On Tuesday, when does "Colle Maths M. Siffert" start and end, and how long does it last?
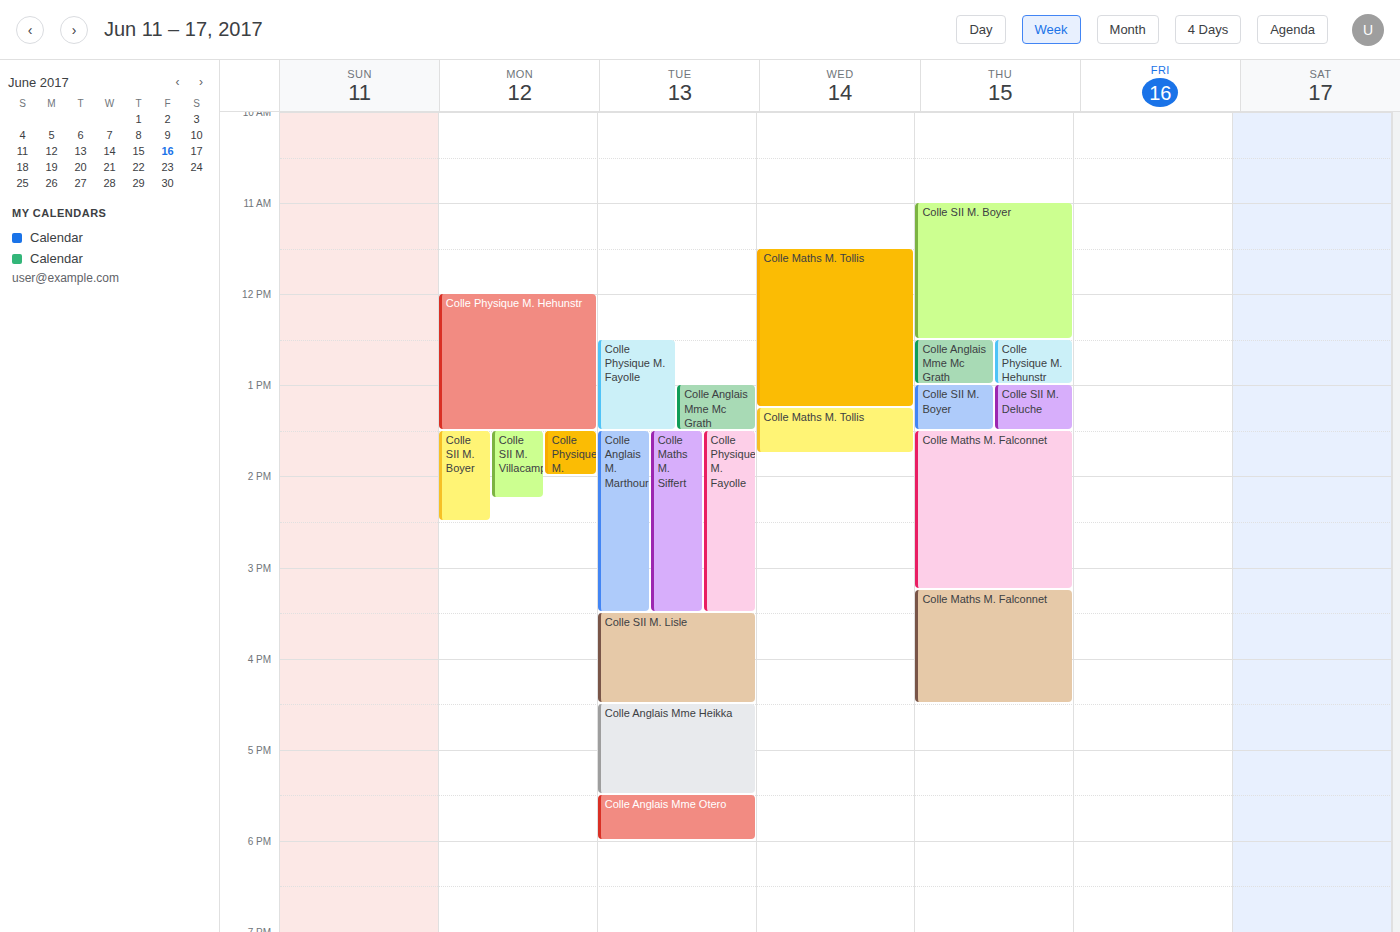
1:30 PM to 3:30 PM, 2 hours